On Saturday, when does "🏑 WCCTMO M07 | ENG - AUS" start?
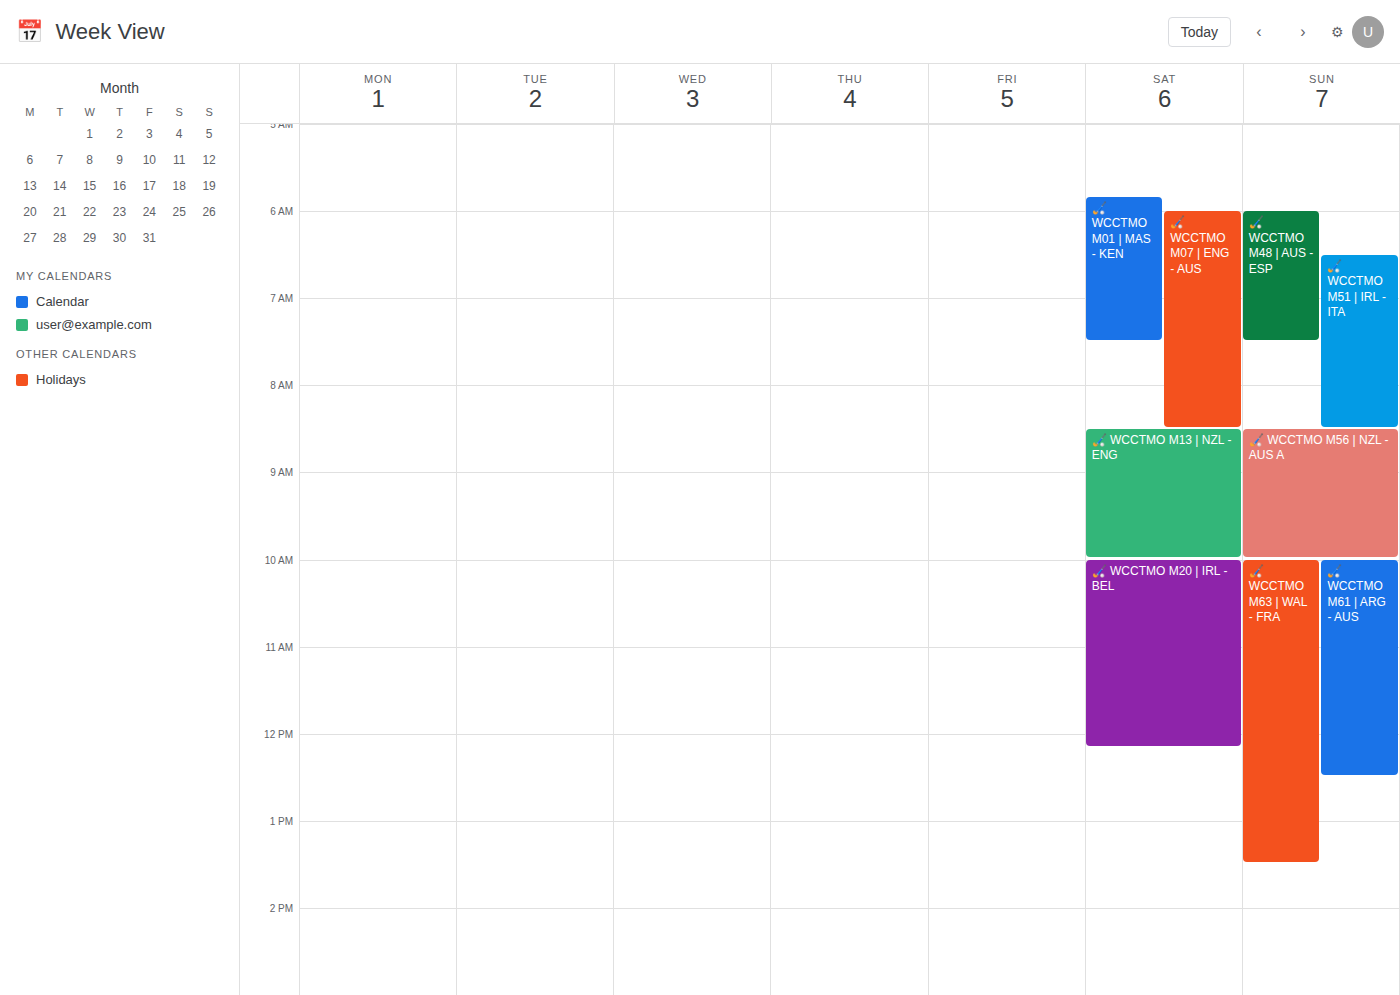
6:00 AM